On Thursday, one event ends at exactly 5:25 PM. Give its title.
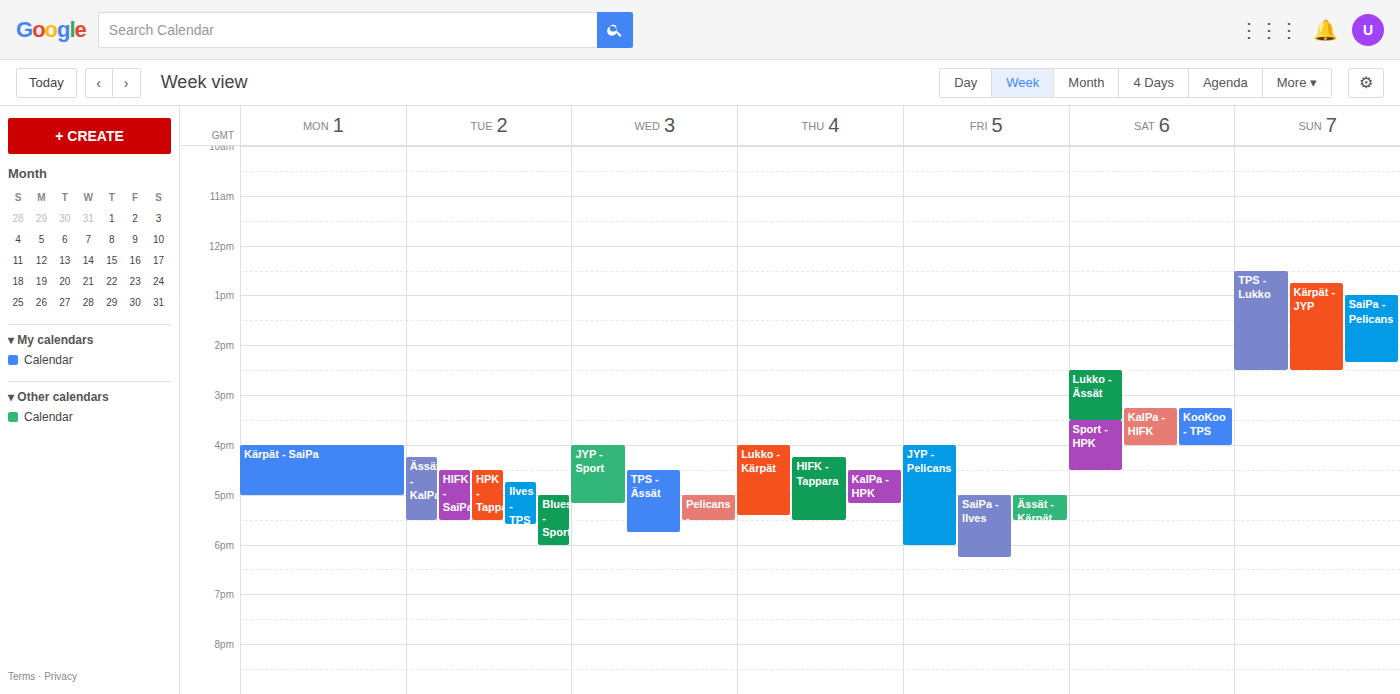
"Lukko - Kärpät"